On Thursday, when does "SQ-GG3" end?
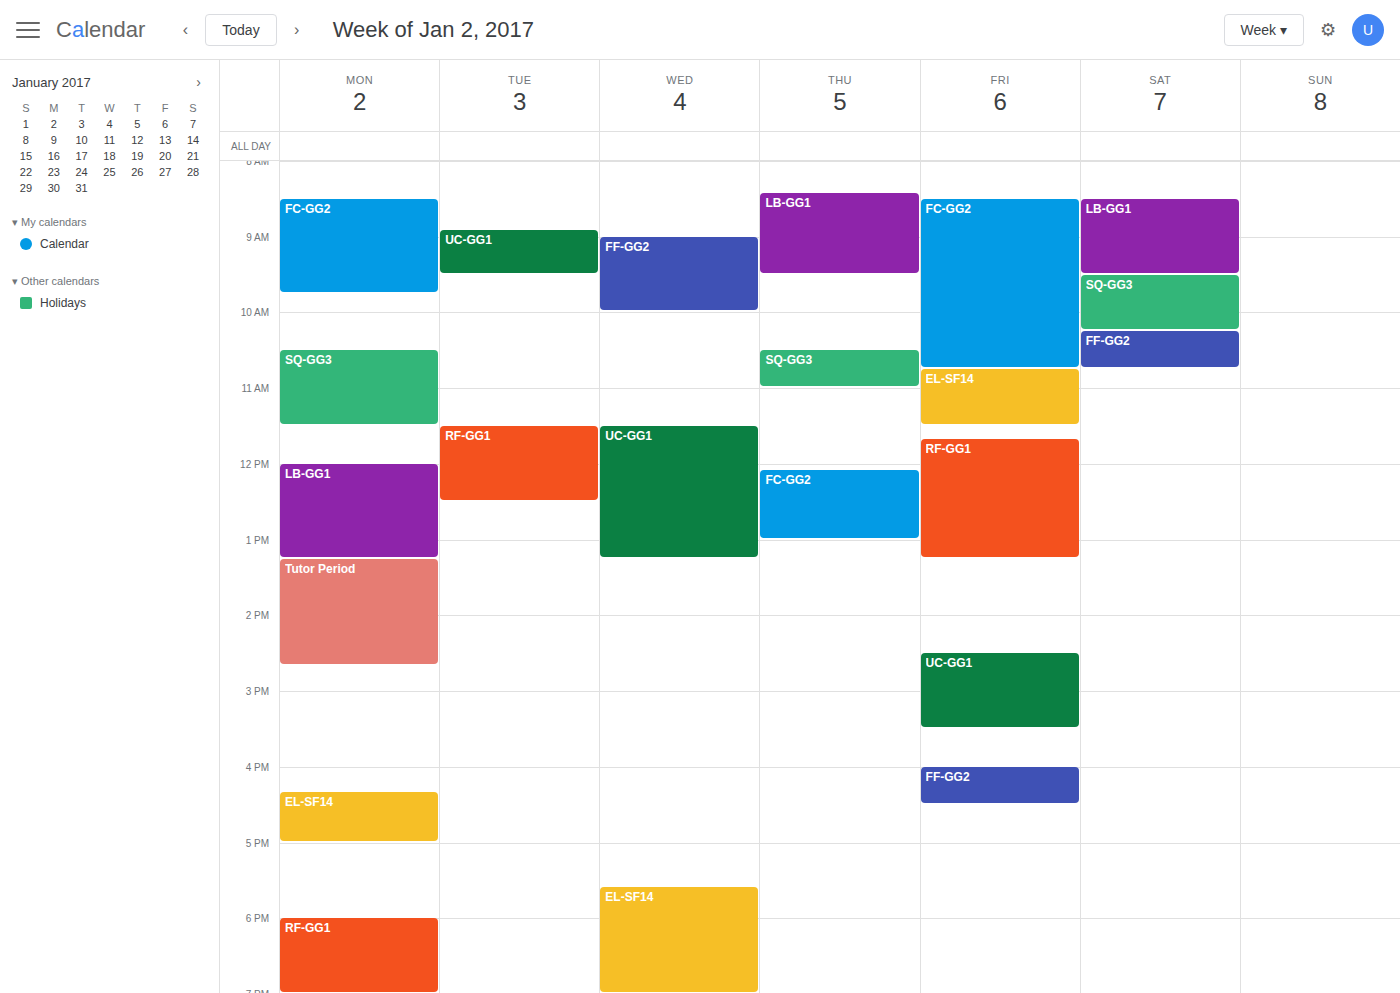
11:00 AM